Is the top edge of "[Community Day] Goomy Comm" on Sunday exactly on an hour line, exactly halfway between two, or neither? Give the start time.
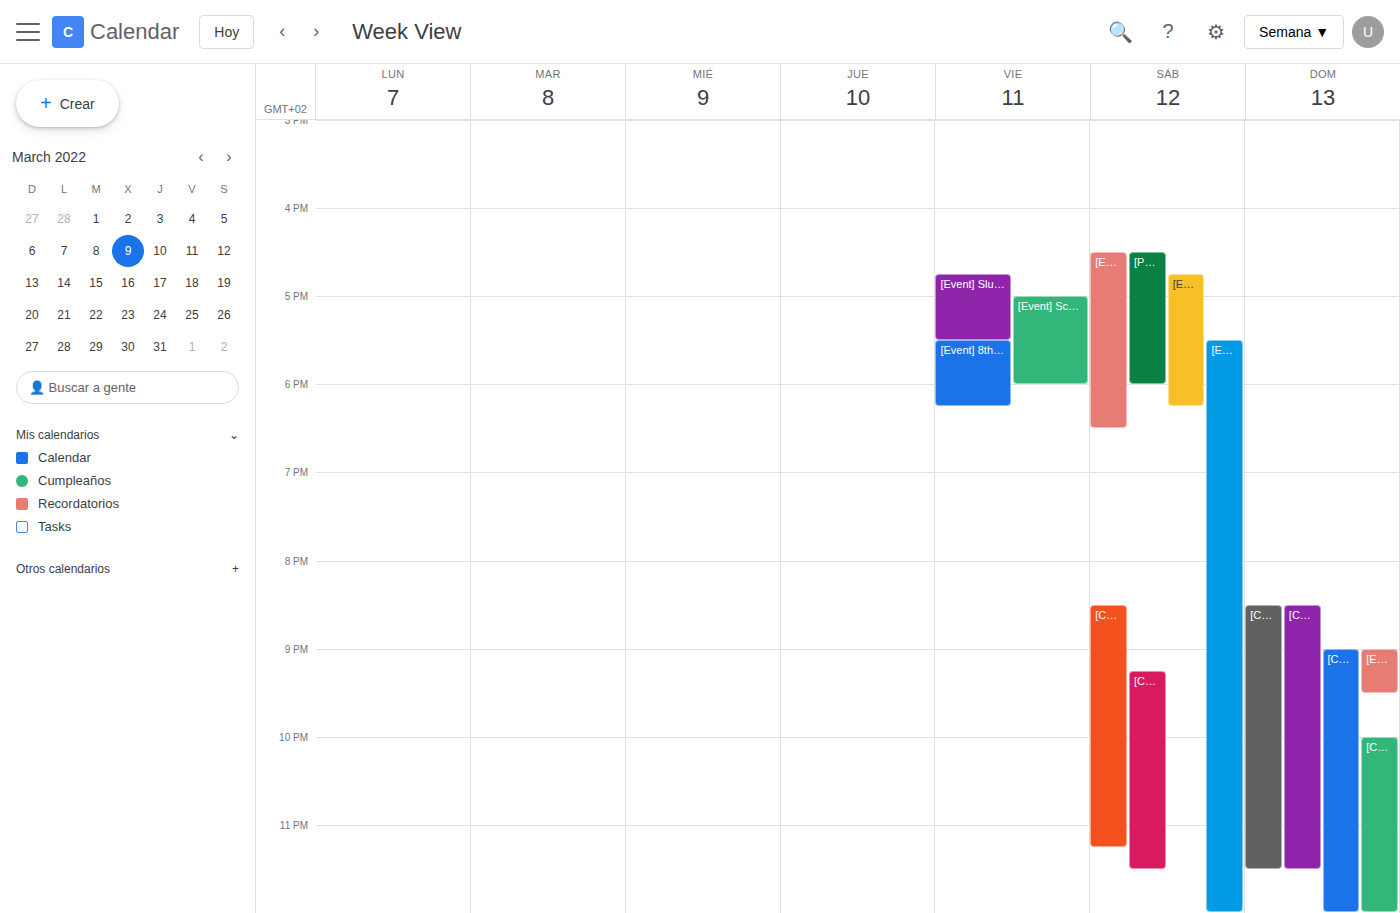
9:00 PM -- exactly on the 9 PM line.